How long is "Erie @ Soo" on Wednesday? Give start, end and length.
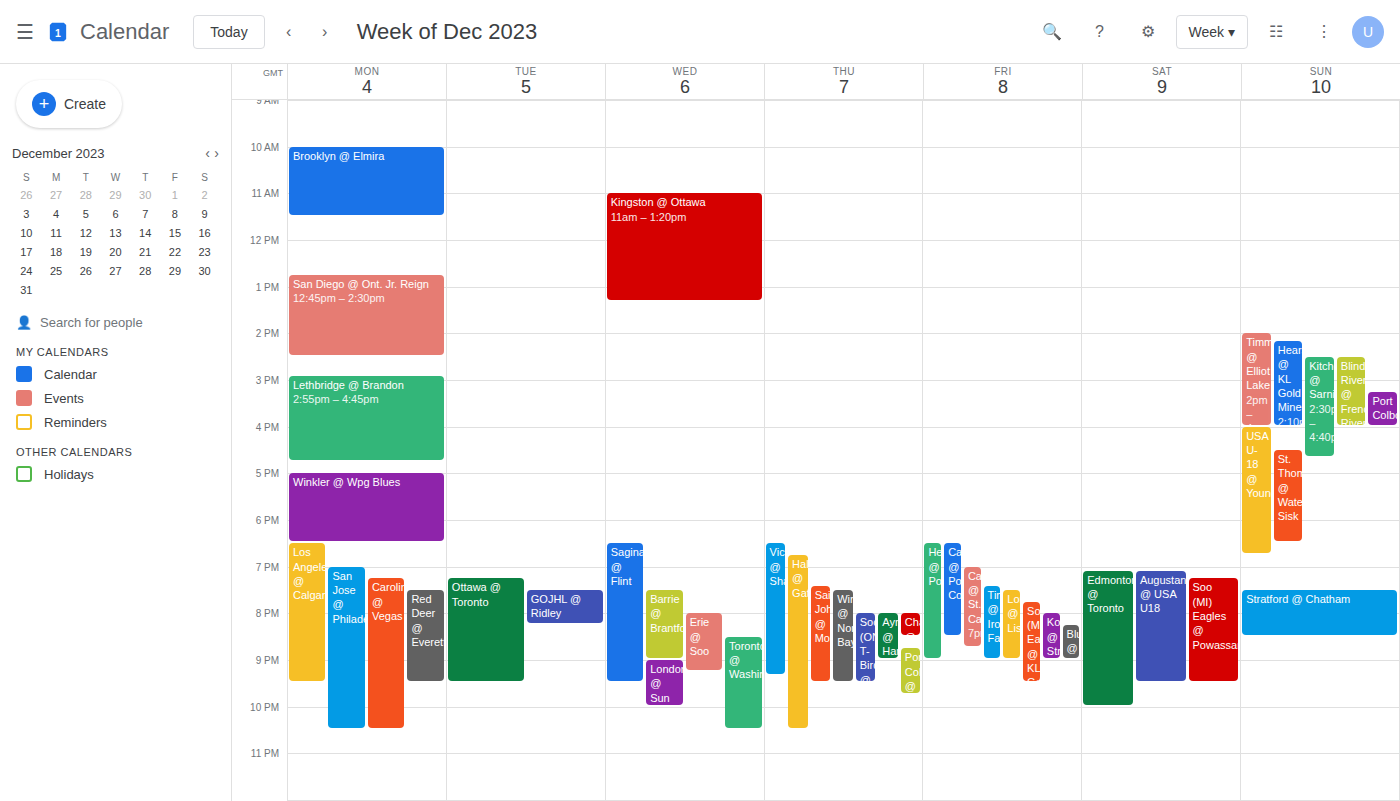
8:00 PM to 9:15 PM, 1 hour 15 minutes